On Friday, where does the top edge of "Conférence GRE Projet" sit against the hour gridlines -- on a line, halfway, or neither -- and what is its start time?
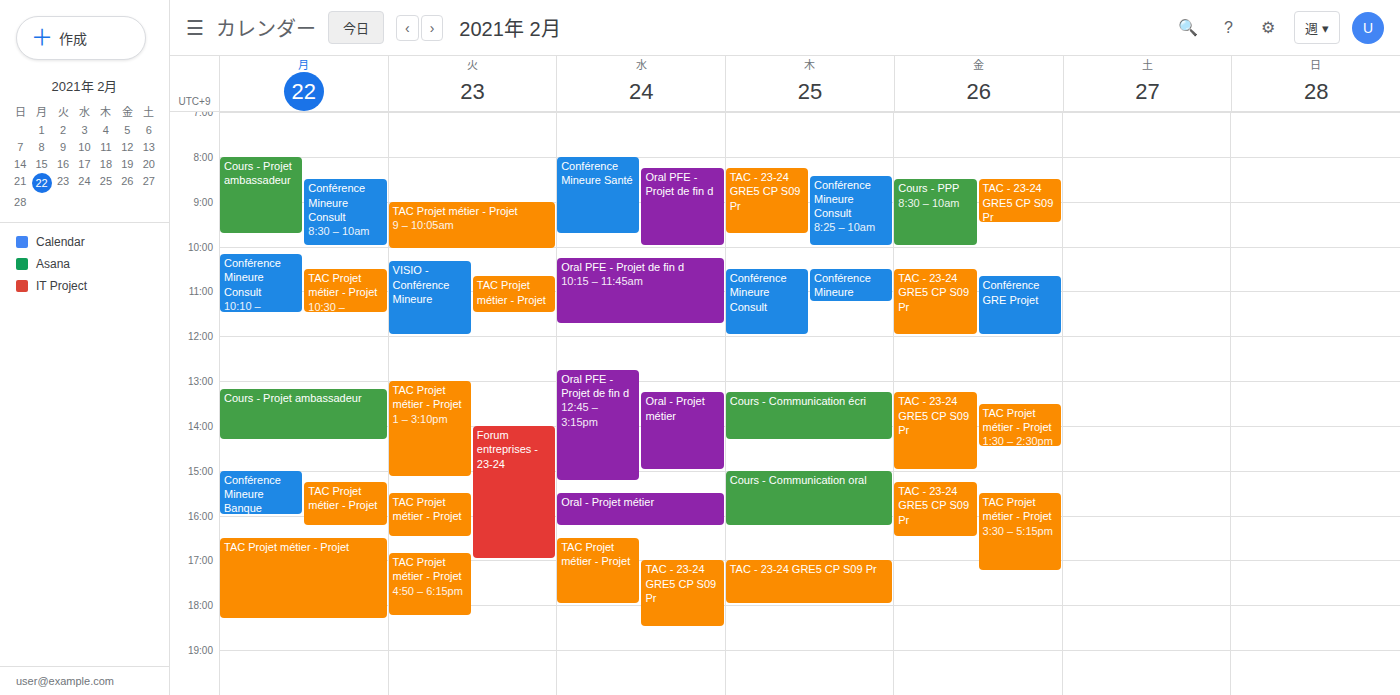
10:40 AM -- neither: 40 minutes below the 10 AM line and 20 minutes above the 11 AM line.